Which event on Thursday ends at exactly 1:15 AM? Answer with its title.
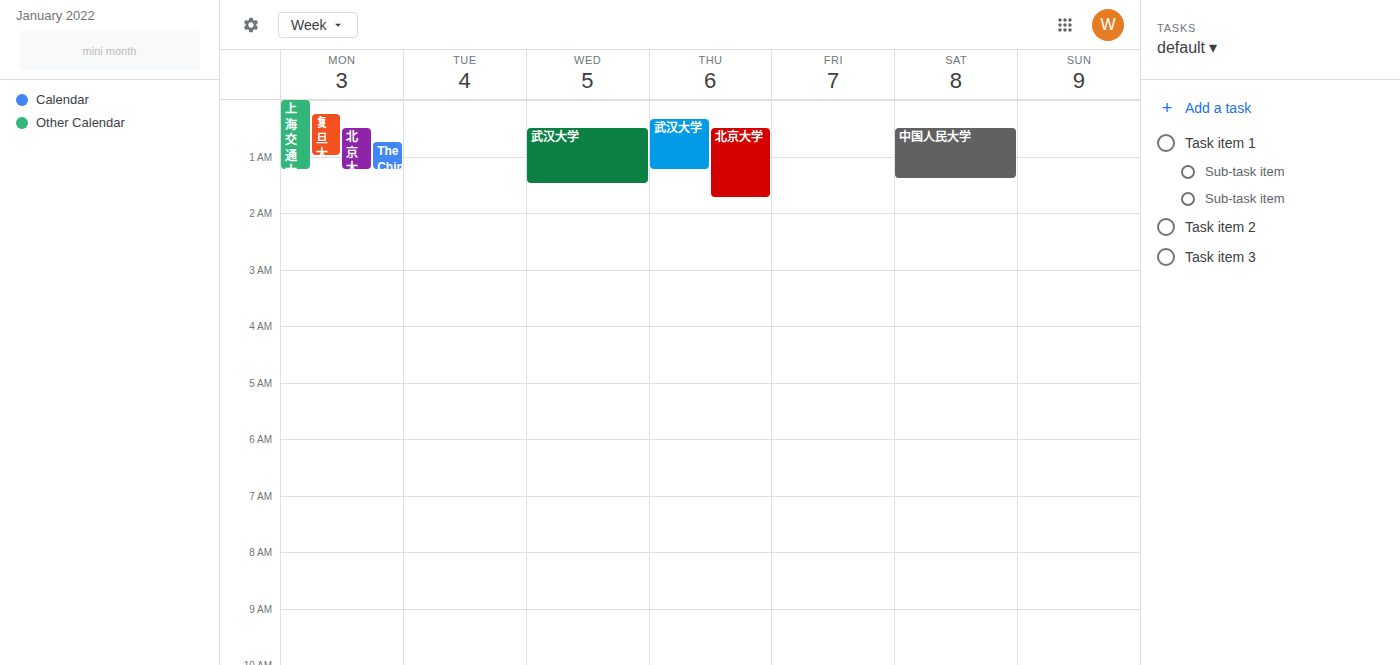
"武汉大学"